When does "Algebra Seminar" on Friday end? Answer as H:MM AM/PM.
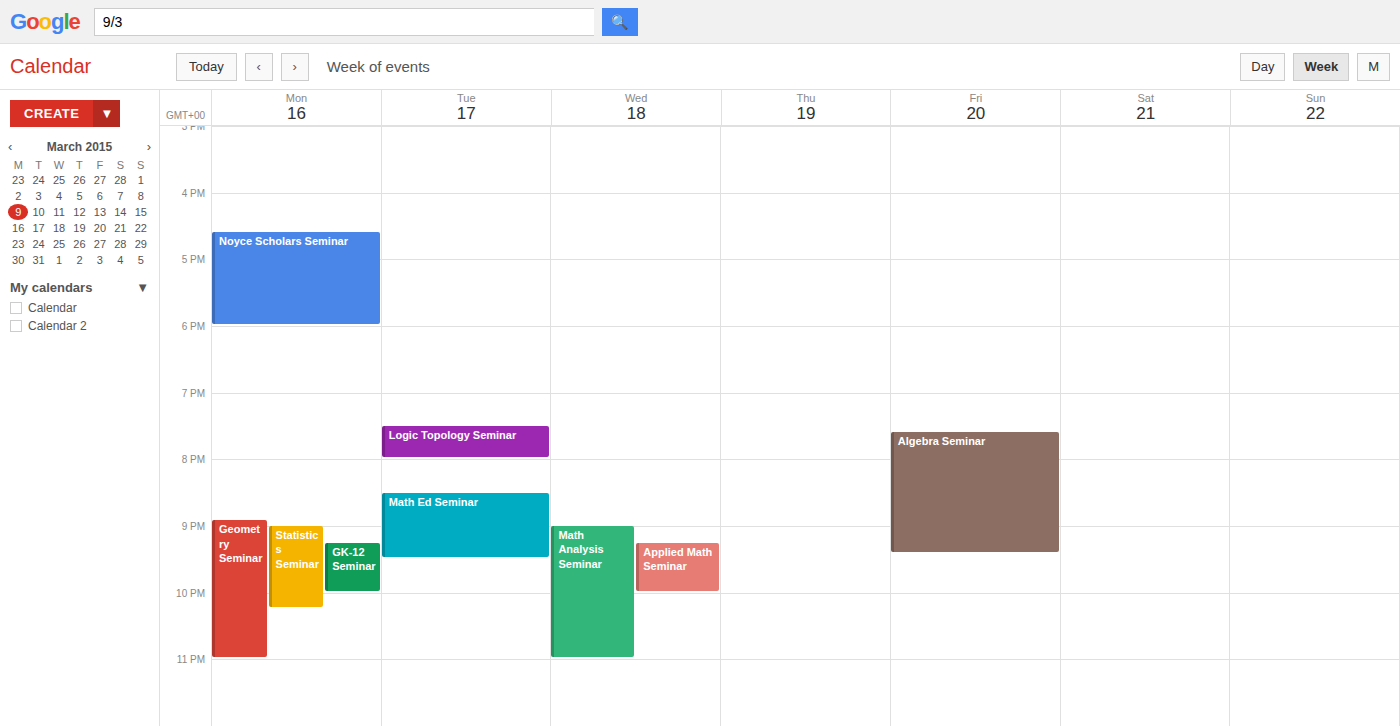
9:25 PM